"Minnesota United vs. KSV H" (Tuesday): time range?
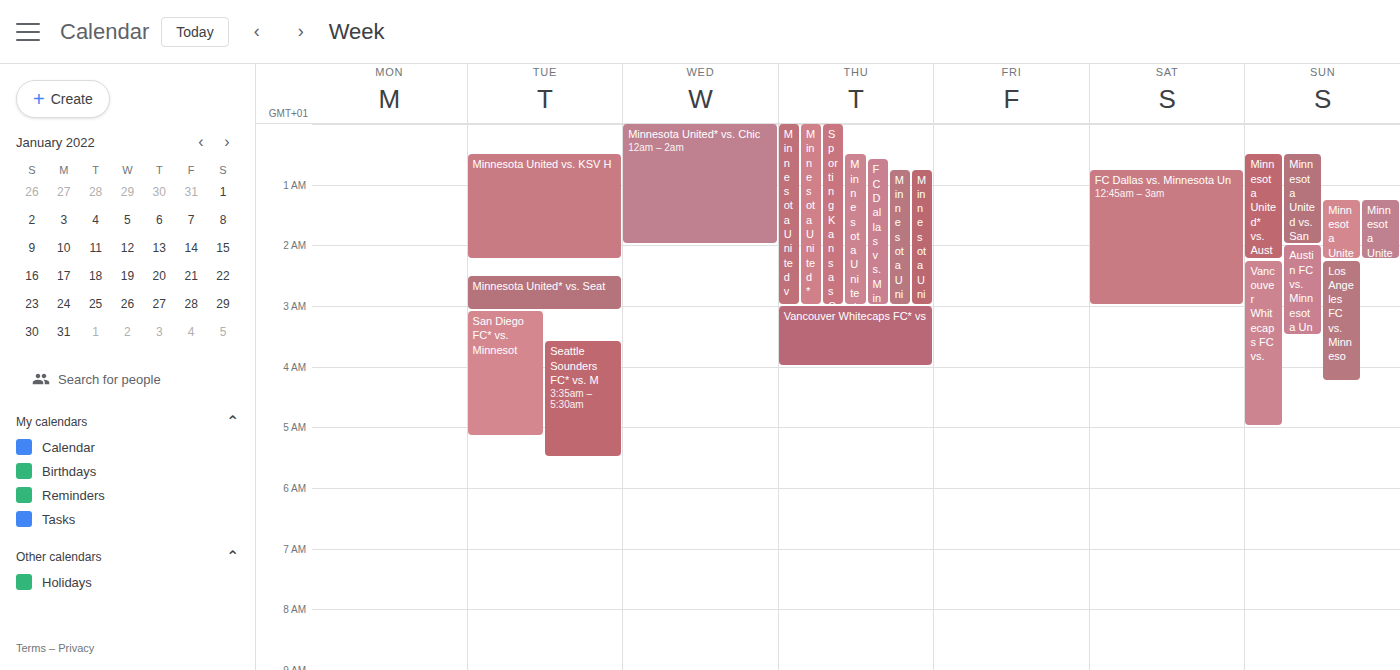
12:30 AM to 2:15 AM